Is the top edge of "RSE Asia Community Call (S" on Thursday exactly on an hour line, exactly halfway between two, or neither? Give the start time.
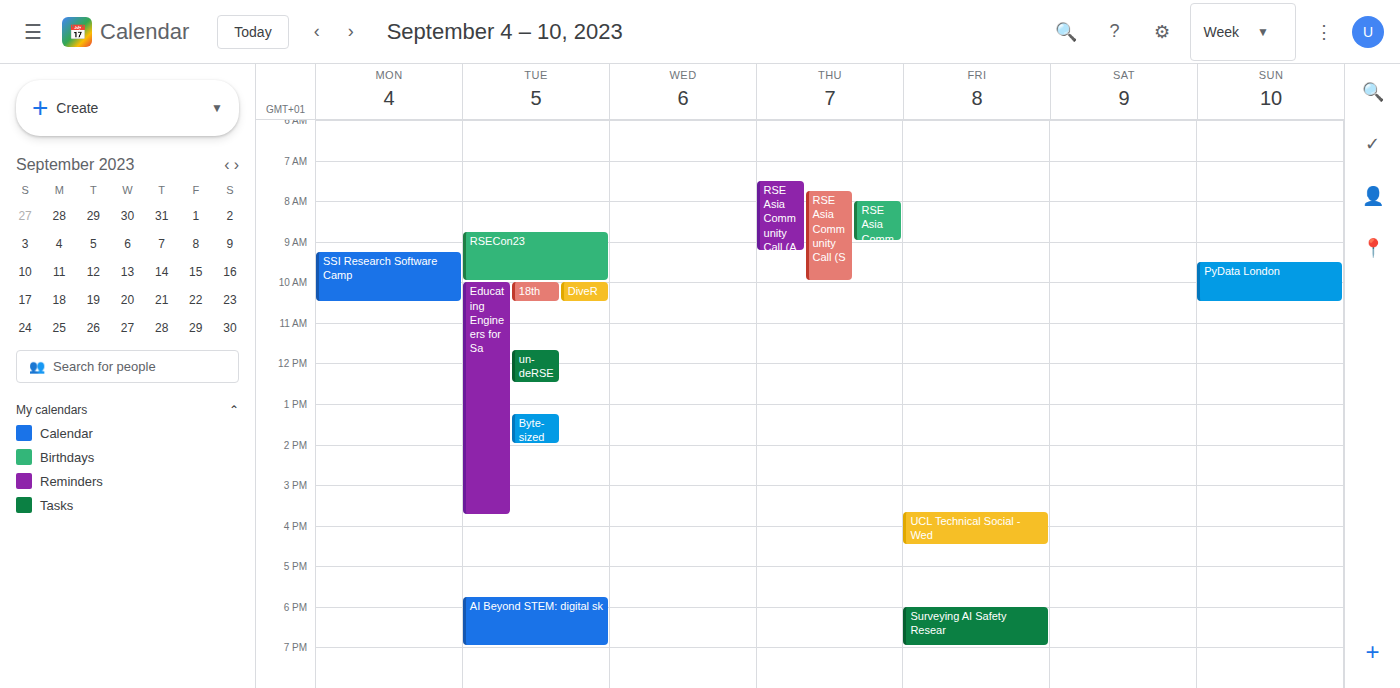
07:45 -- neither: three quarters of the way from the 07:00 line to the 08:00 line.